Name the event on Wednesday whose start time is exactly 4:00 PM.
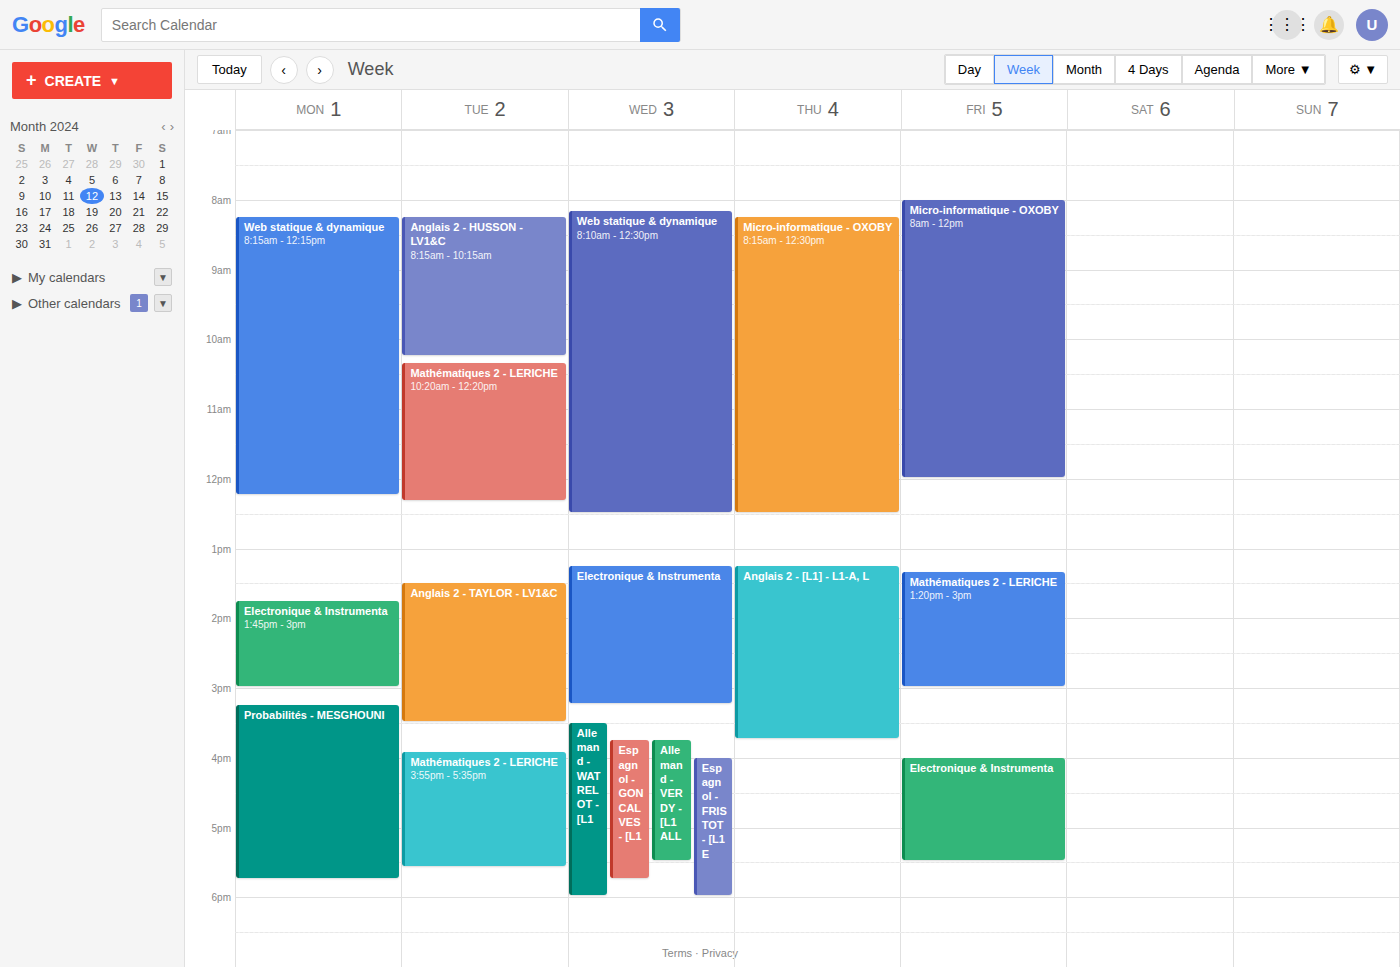
"Espagnol - FRISTOT - [L1 E"